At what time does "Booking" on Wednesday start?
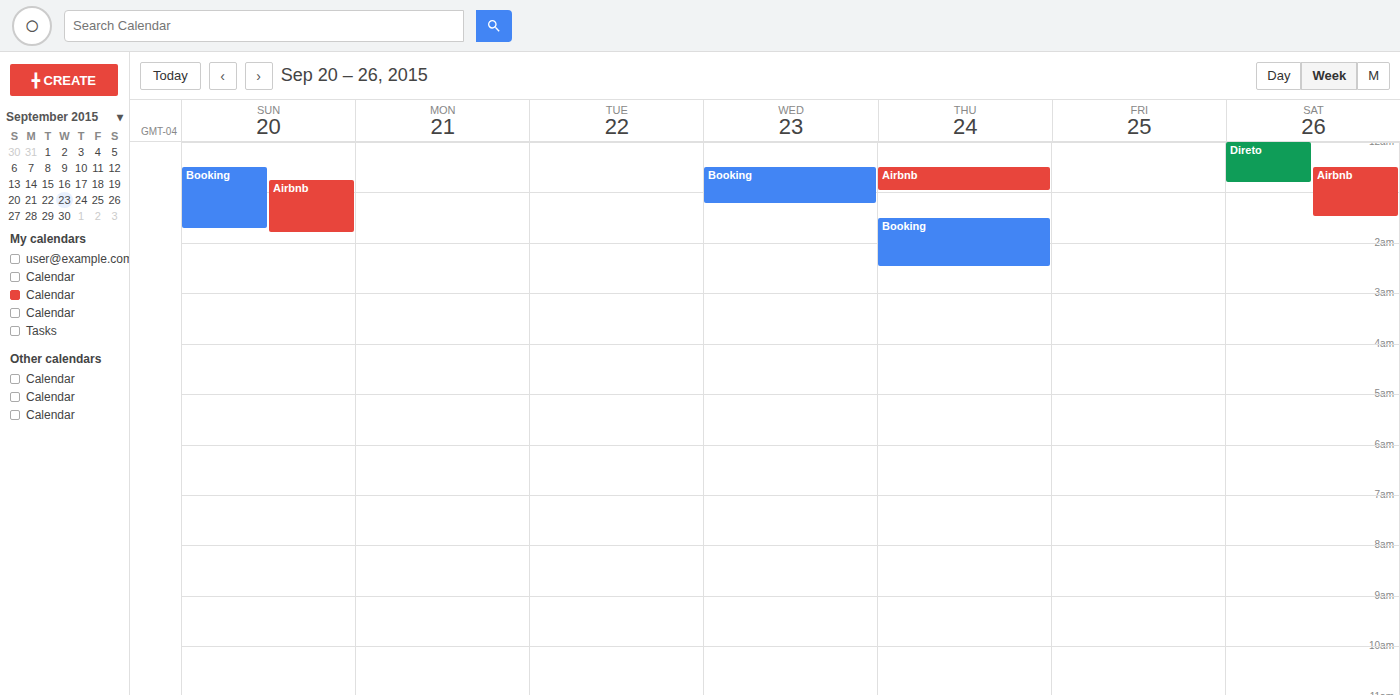
12:30 AM